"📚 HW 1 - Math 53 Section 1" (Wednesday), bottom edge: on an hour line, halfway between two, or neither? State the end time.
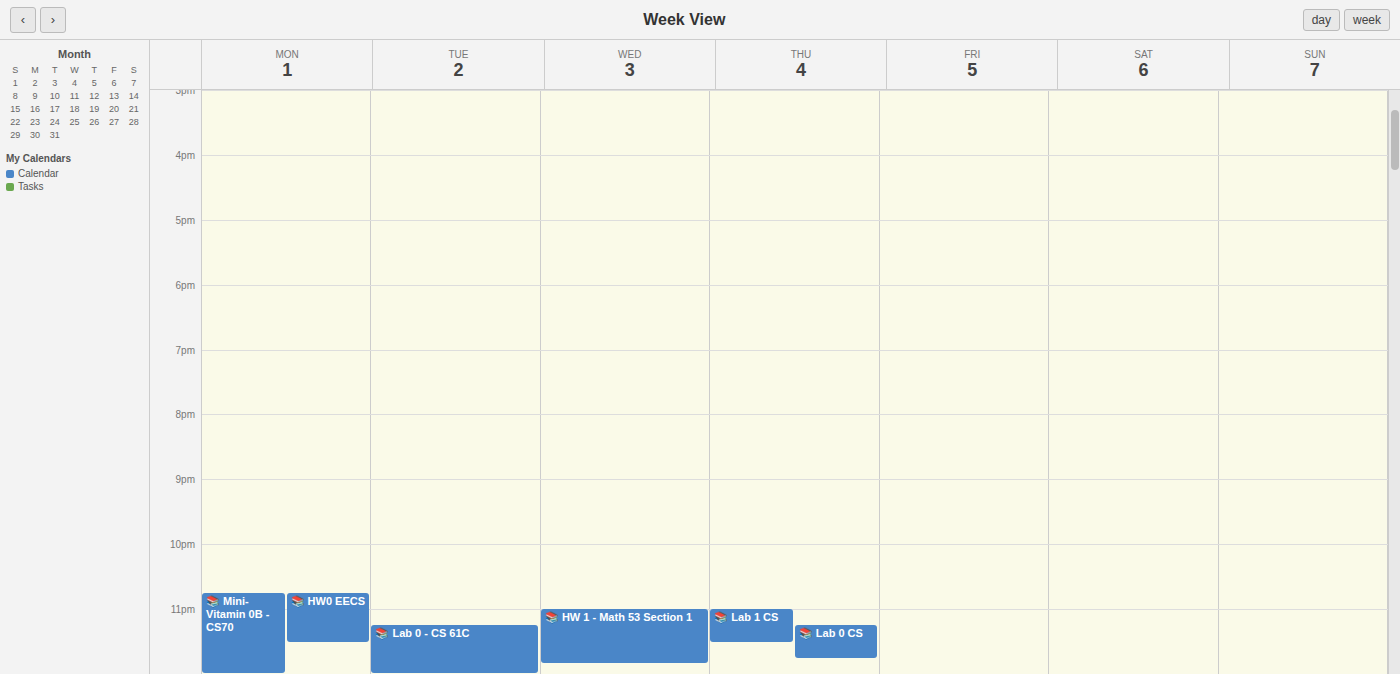
23:50 -- neither: 50 minutes below the 23:00 line and 10 minutes above the 24:00 line.